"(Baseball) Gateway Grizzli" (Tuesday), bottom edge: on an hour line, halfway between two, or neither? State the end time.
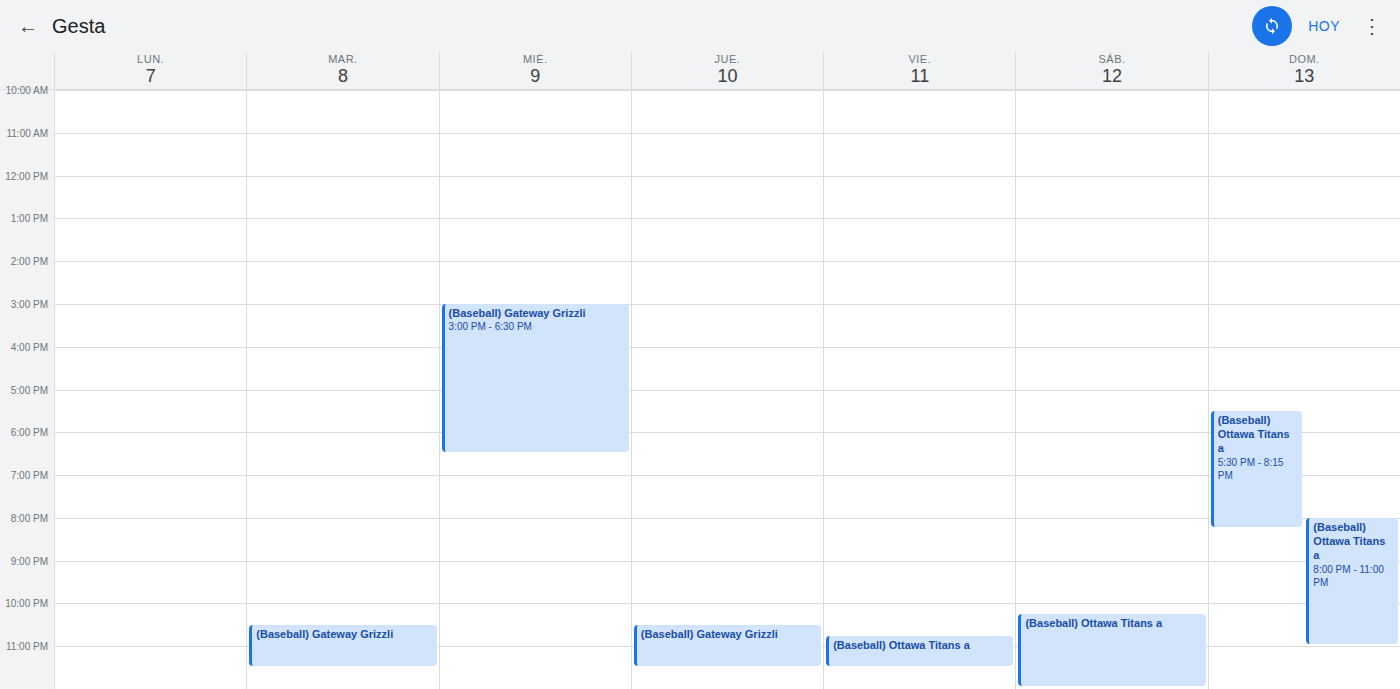
11:30 PM -- halfway between the 11 PM and 12 AM lines.